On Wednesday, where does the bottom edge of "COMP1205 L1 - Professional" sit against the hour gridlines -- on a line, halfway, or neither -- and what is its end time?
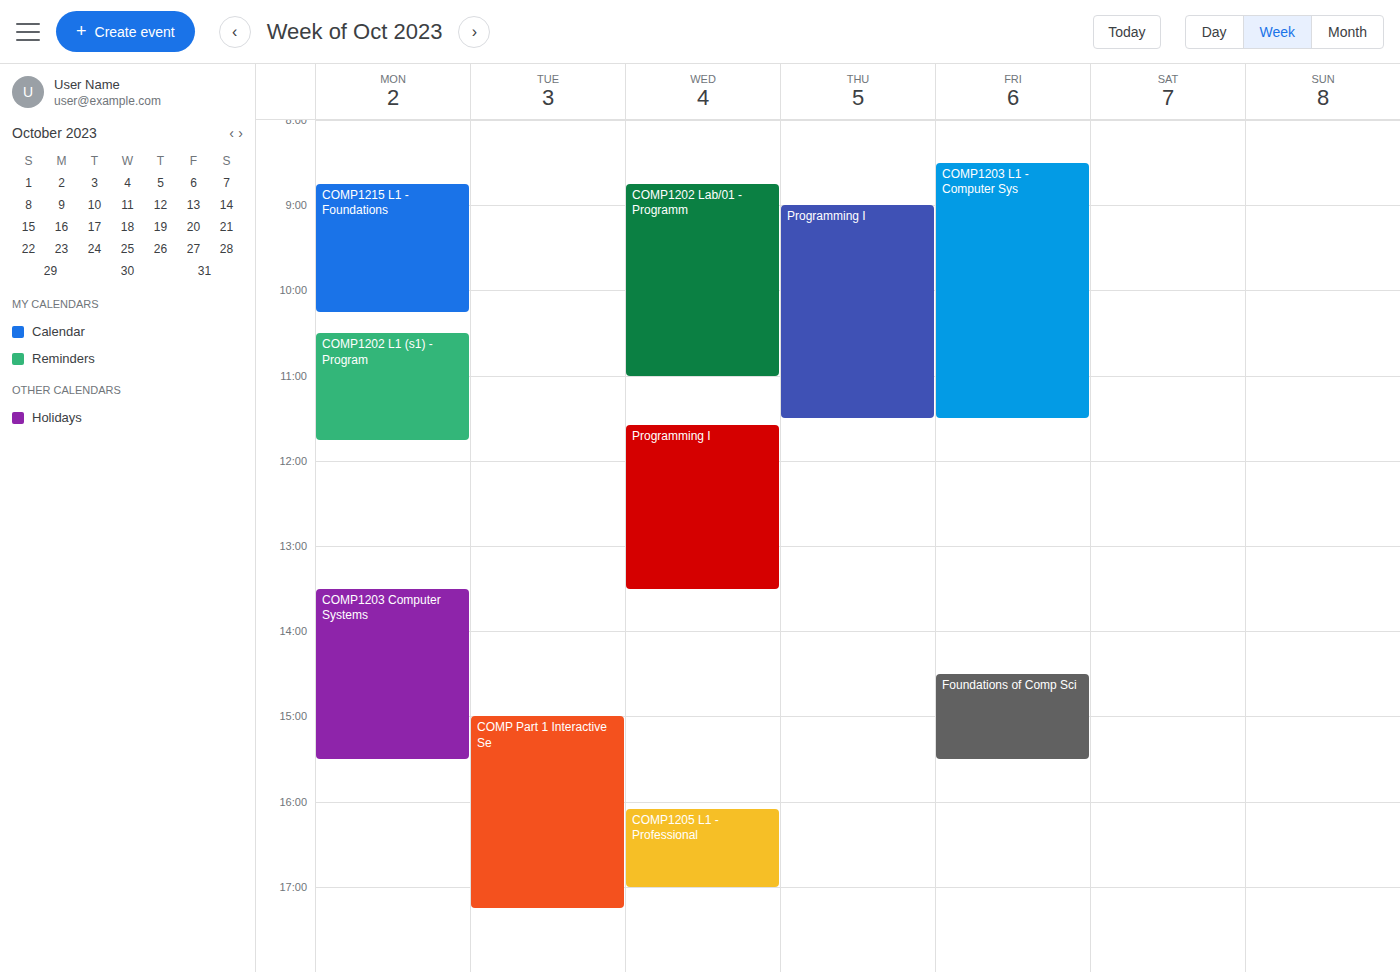
5:00 PM -- exactly on the 5 PM line.